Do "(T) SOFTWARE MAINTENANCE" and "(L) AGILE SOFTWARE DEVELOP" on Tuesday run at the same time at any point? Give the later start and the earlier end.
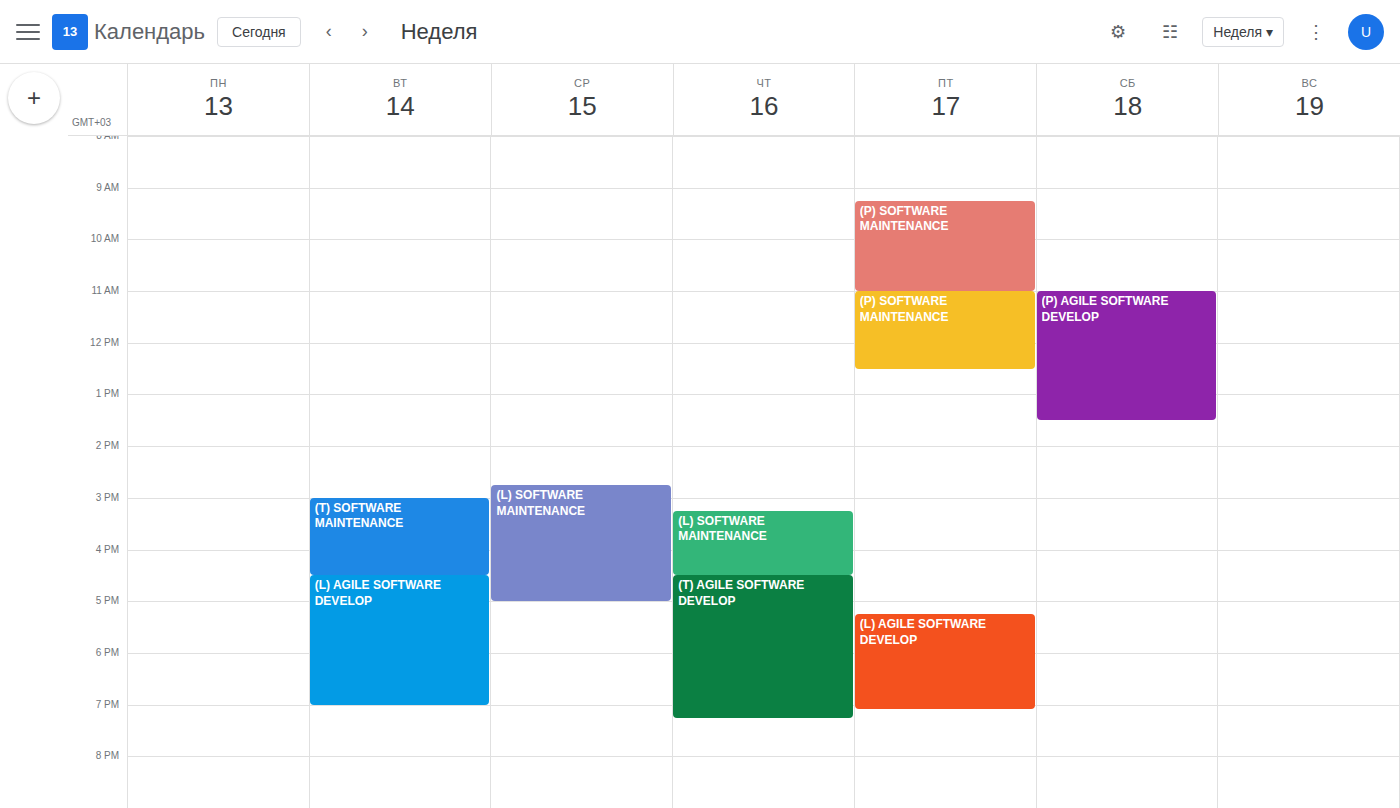
"(T) SOFTWARE MAINTENANCE" ends at 4:30 PM, exactly when "(L) AGILE SOFTWARE DEVELOP" starts -- they touch but do not overlap.